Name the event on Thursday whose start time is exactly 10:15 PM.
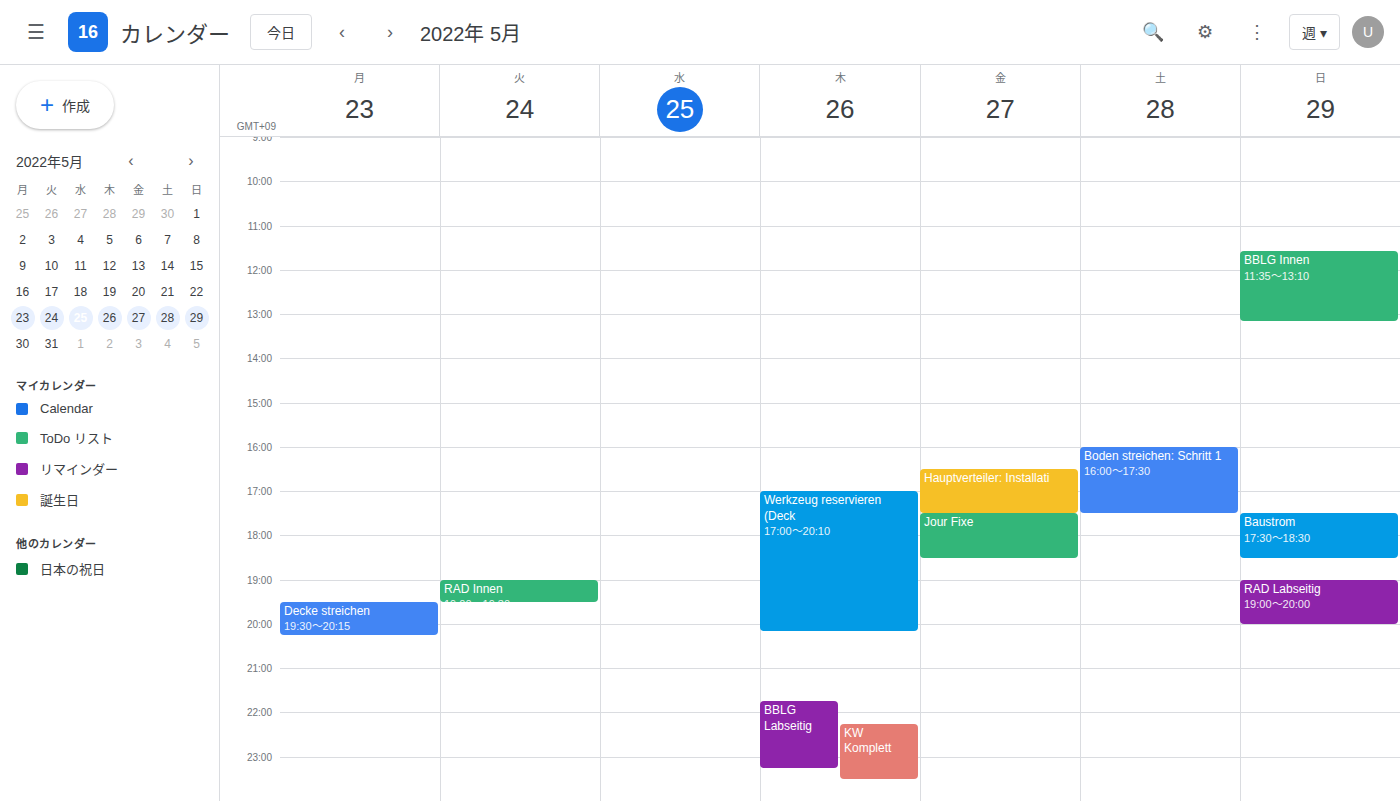
"KW Komplett"